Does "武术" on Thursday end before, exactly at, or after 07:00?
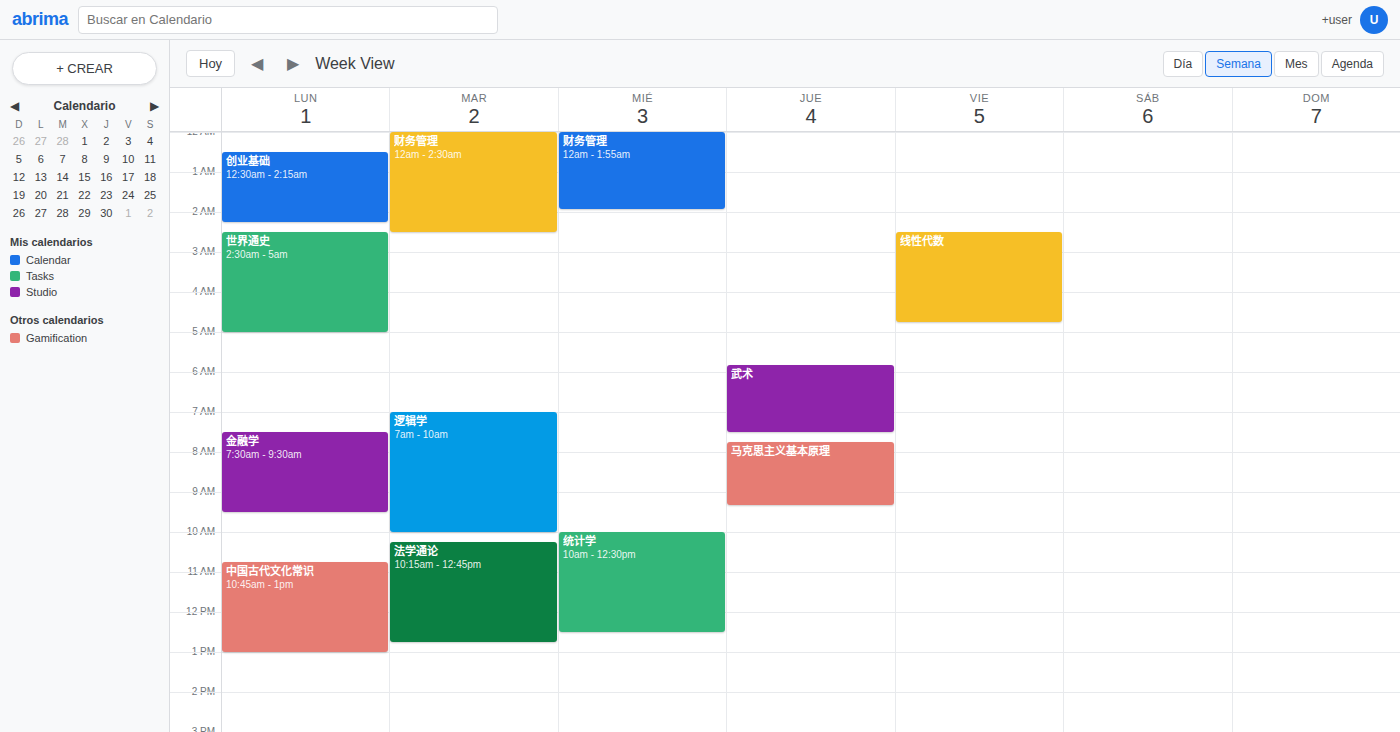
07:30 -- after 07:00, 30 minutes below the 07:00 line.